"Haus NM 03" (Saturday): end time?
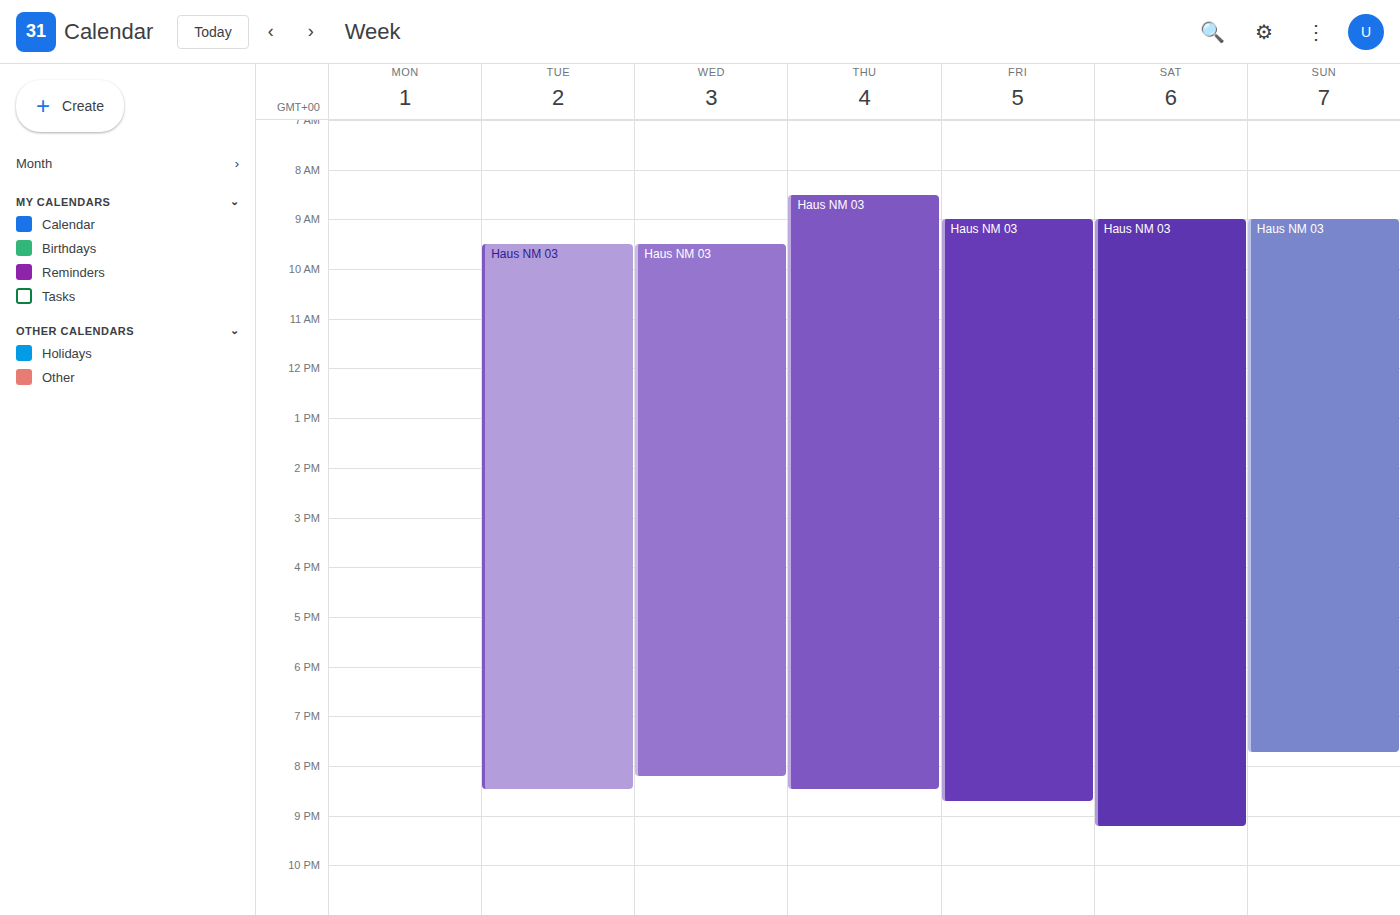
21:15